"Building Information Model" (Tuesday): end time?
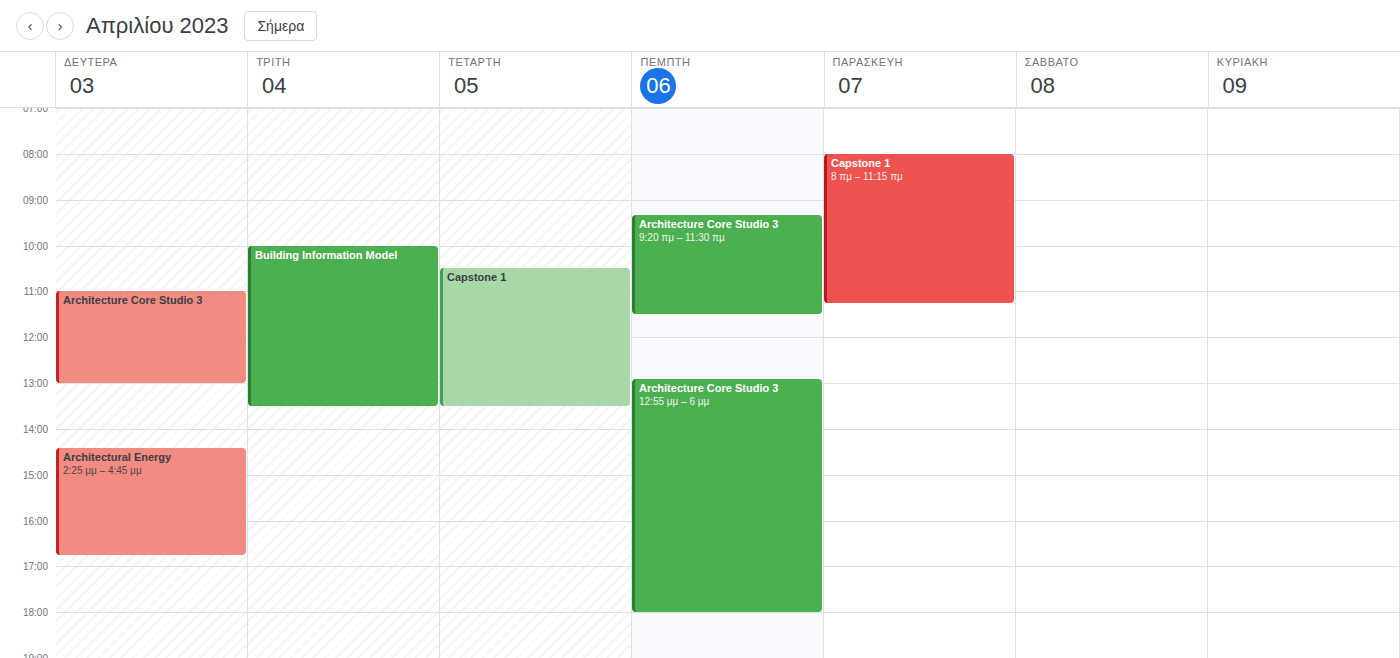
1:30 PM